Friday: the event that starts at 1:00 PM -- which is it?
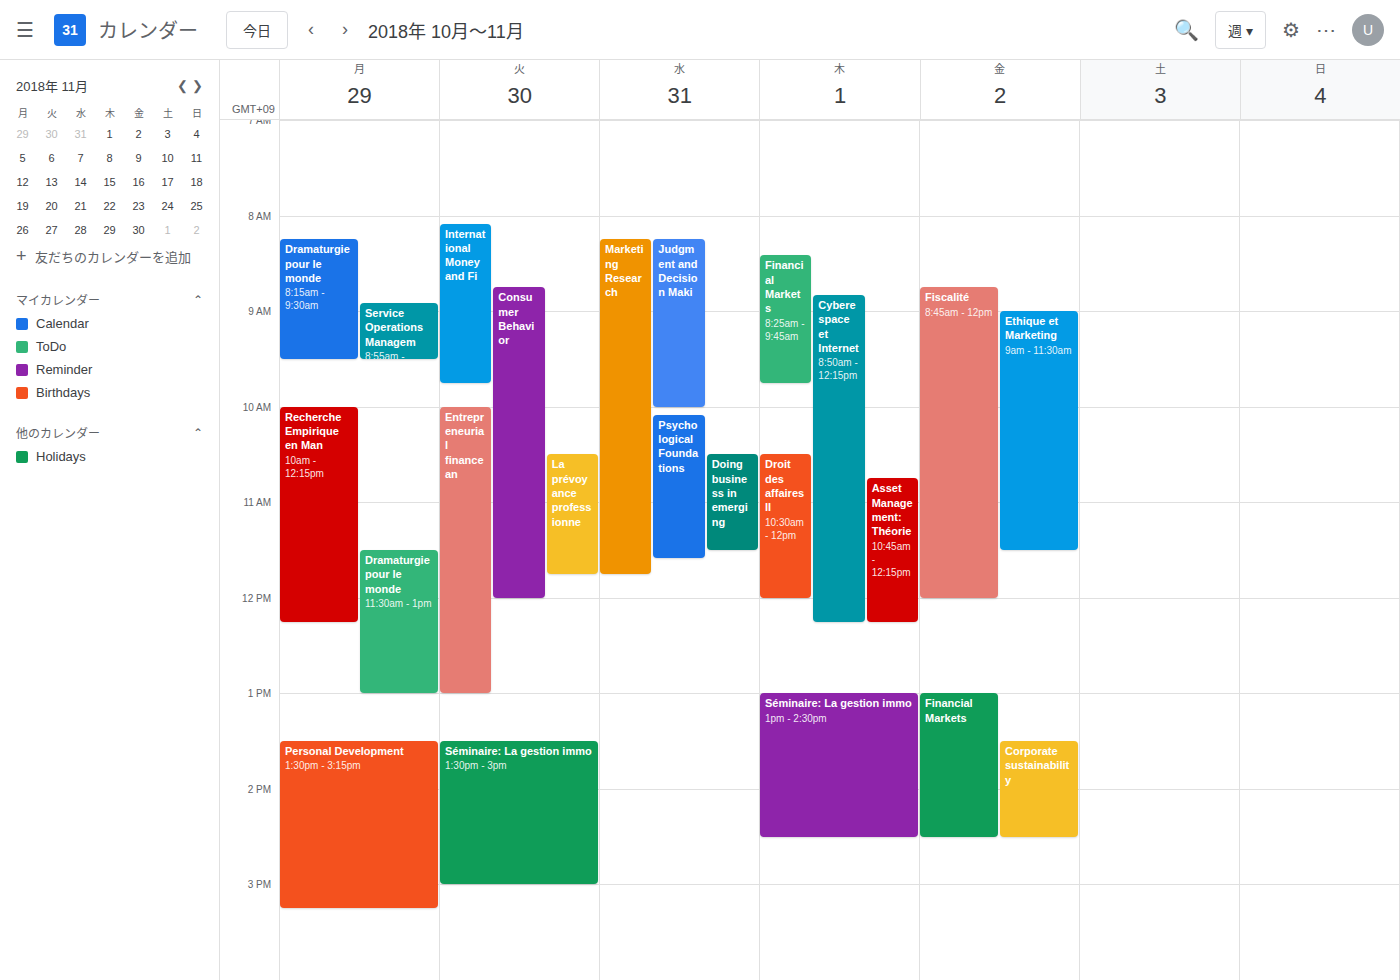
"Financial Markets"